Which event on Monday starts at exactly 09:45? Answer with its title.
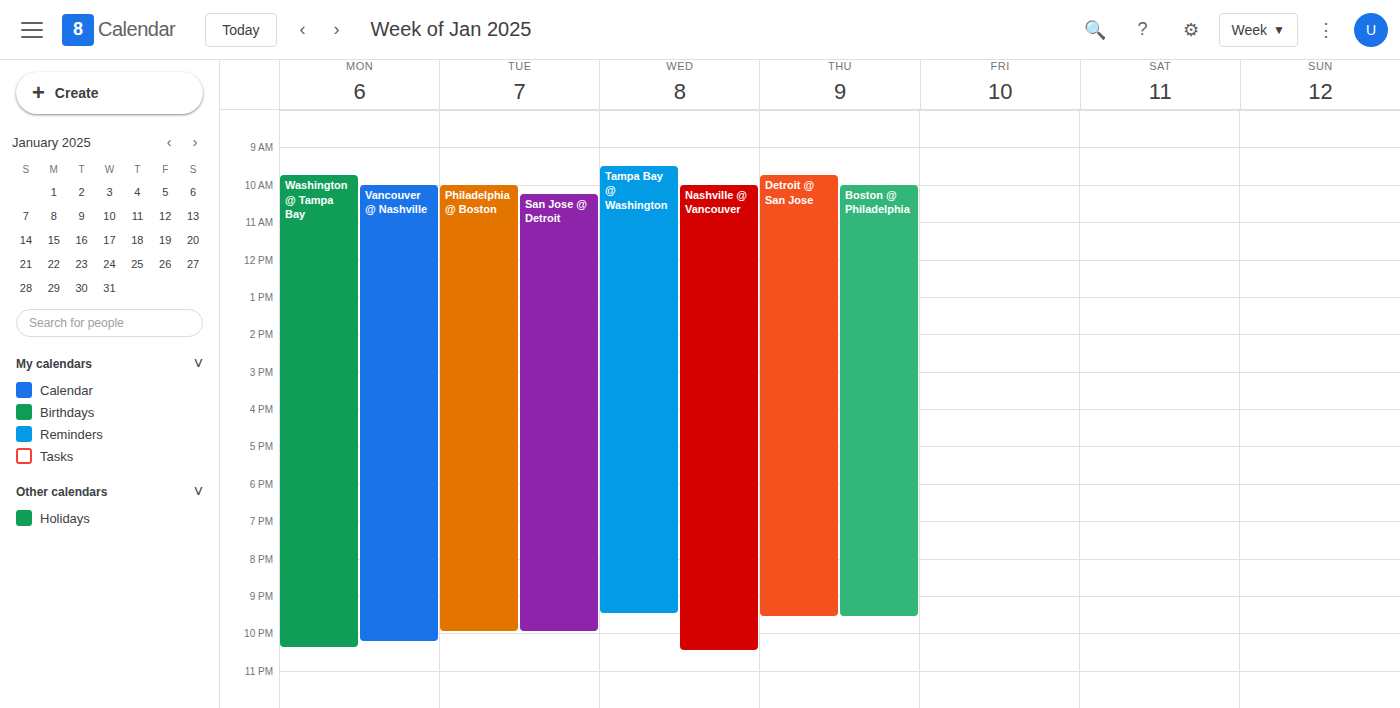
"Washington @ Tampa Bay"